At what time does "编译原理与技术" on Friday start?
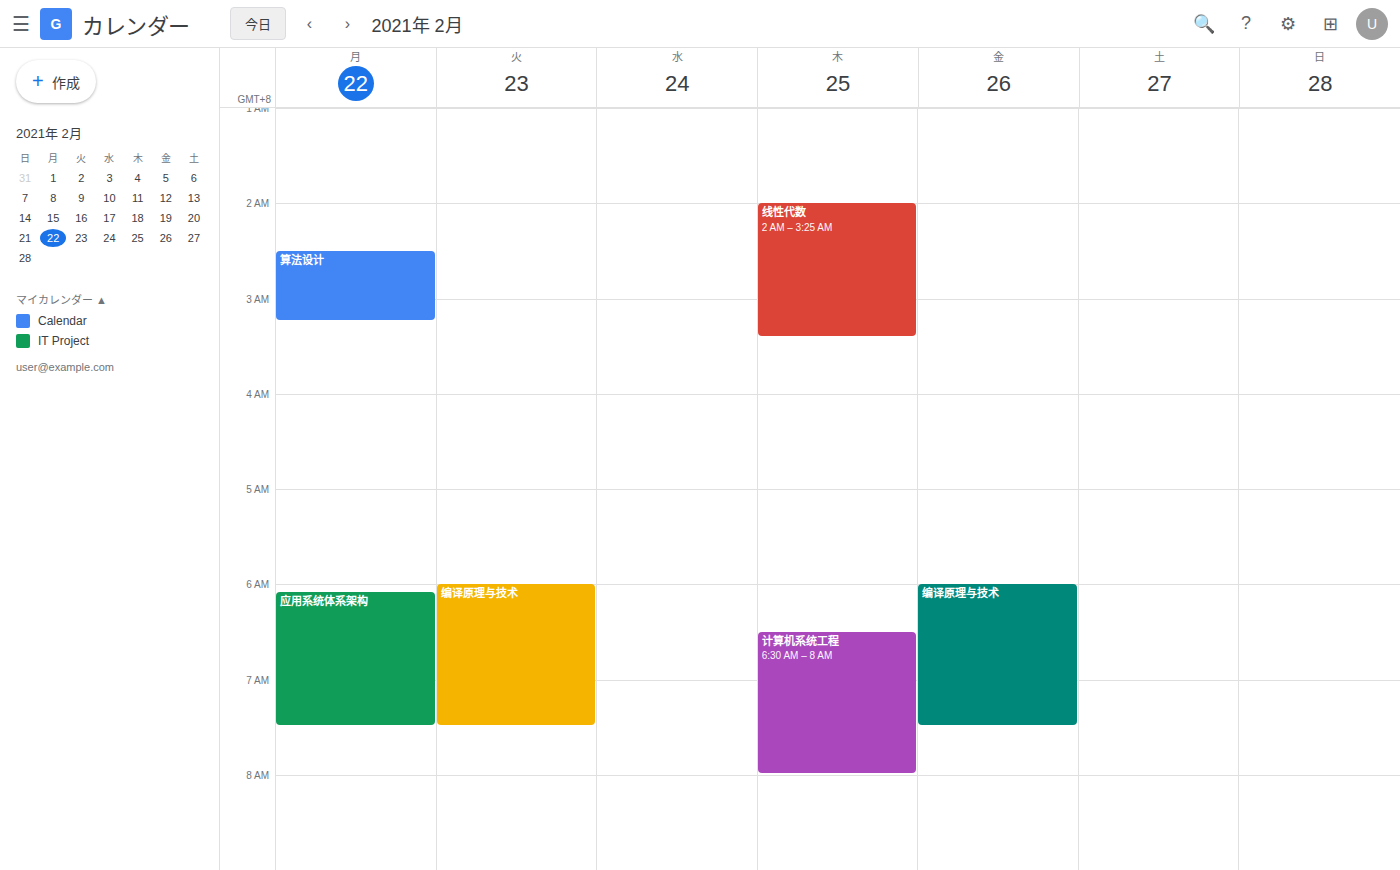
6:00 AM